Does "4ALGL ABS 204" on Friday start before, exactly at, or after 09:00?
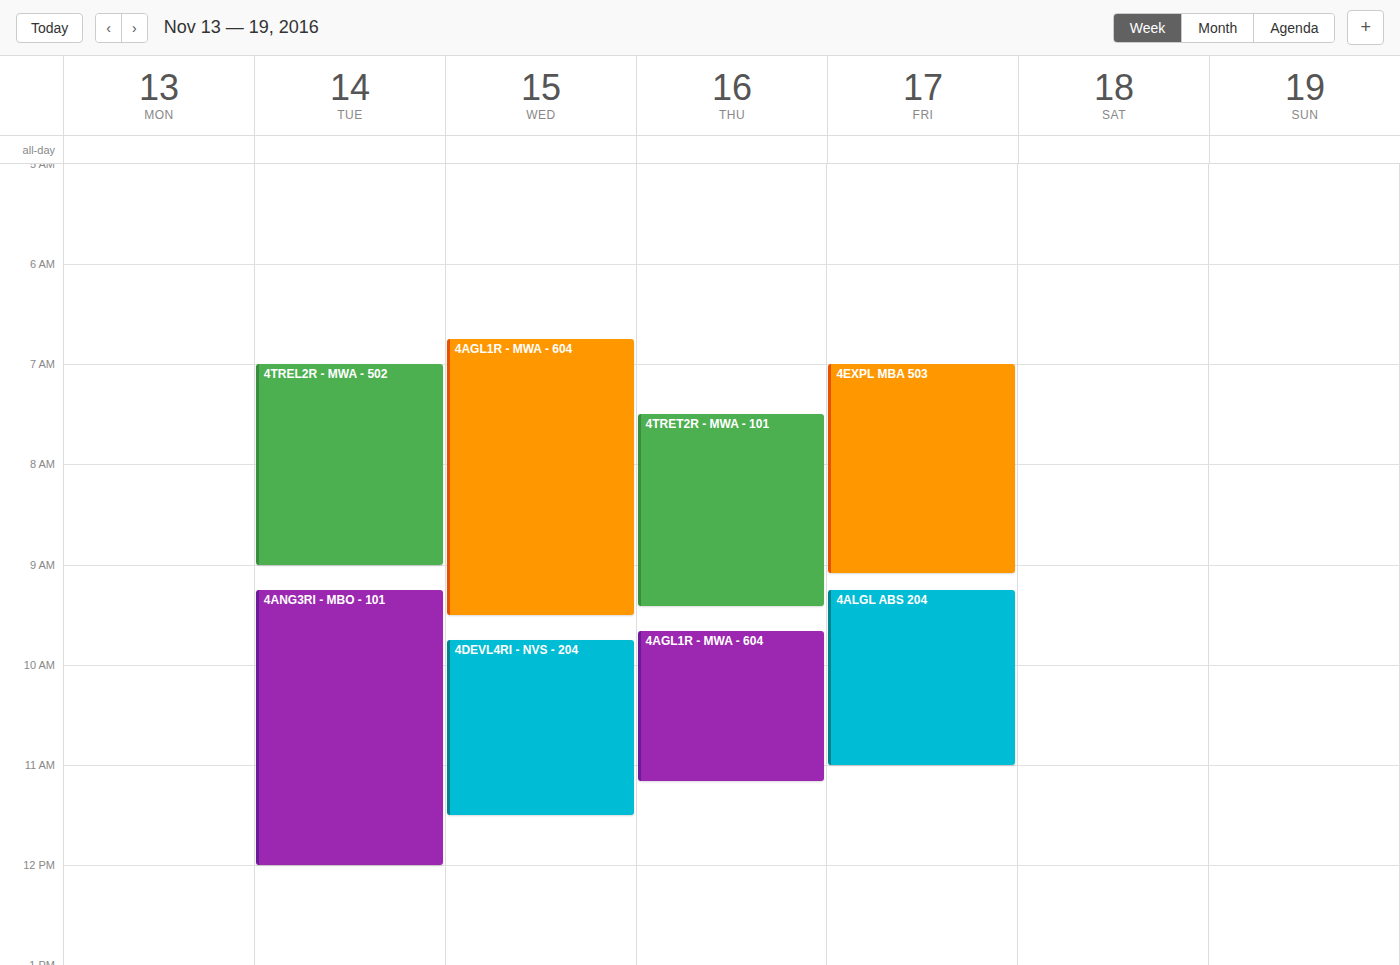
09:15 -- after 09:00, 15 minutes below the 09:00 line.